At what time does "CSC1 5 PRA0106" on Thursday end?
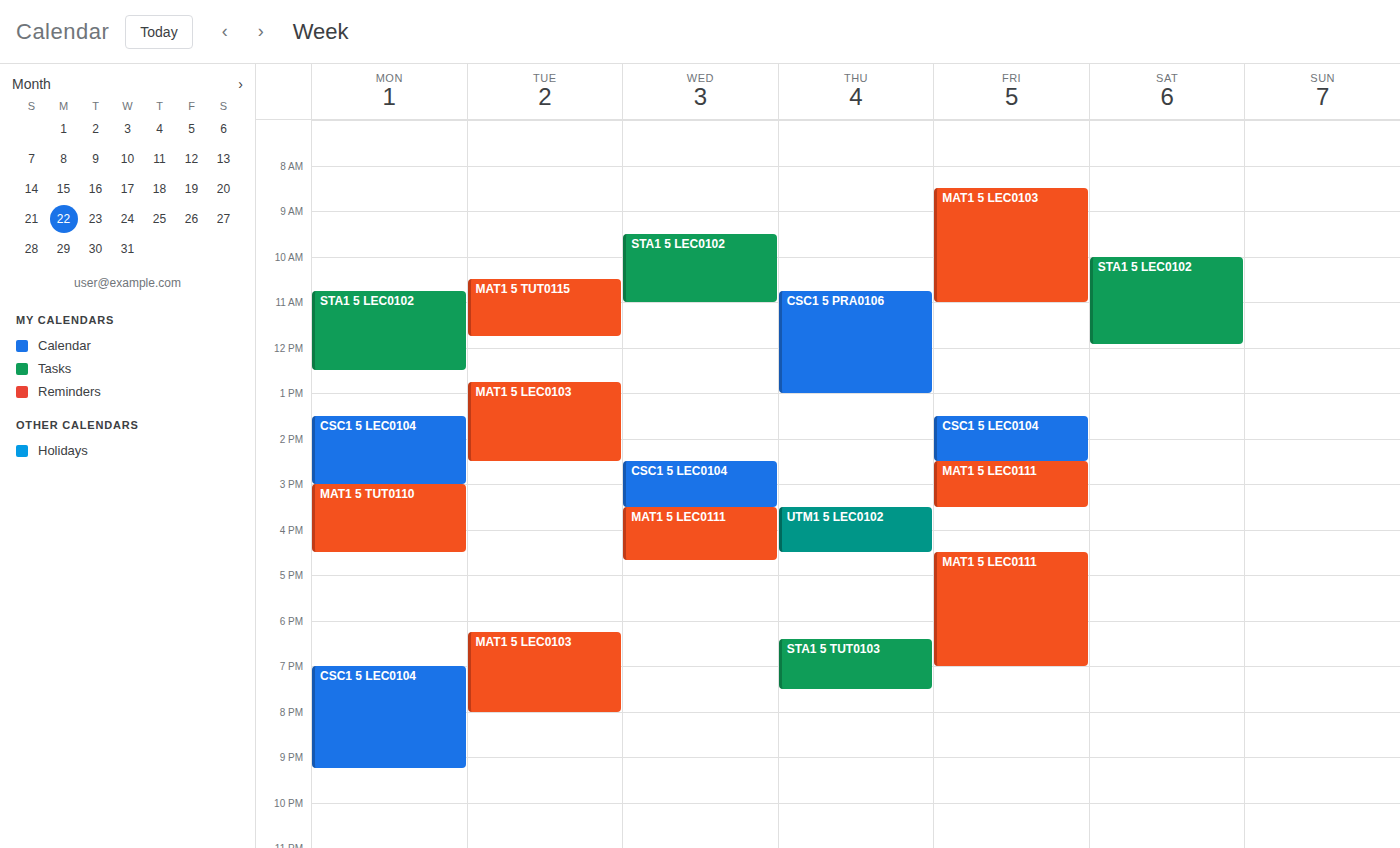
1:00 PM